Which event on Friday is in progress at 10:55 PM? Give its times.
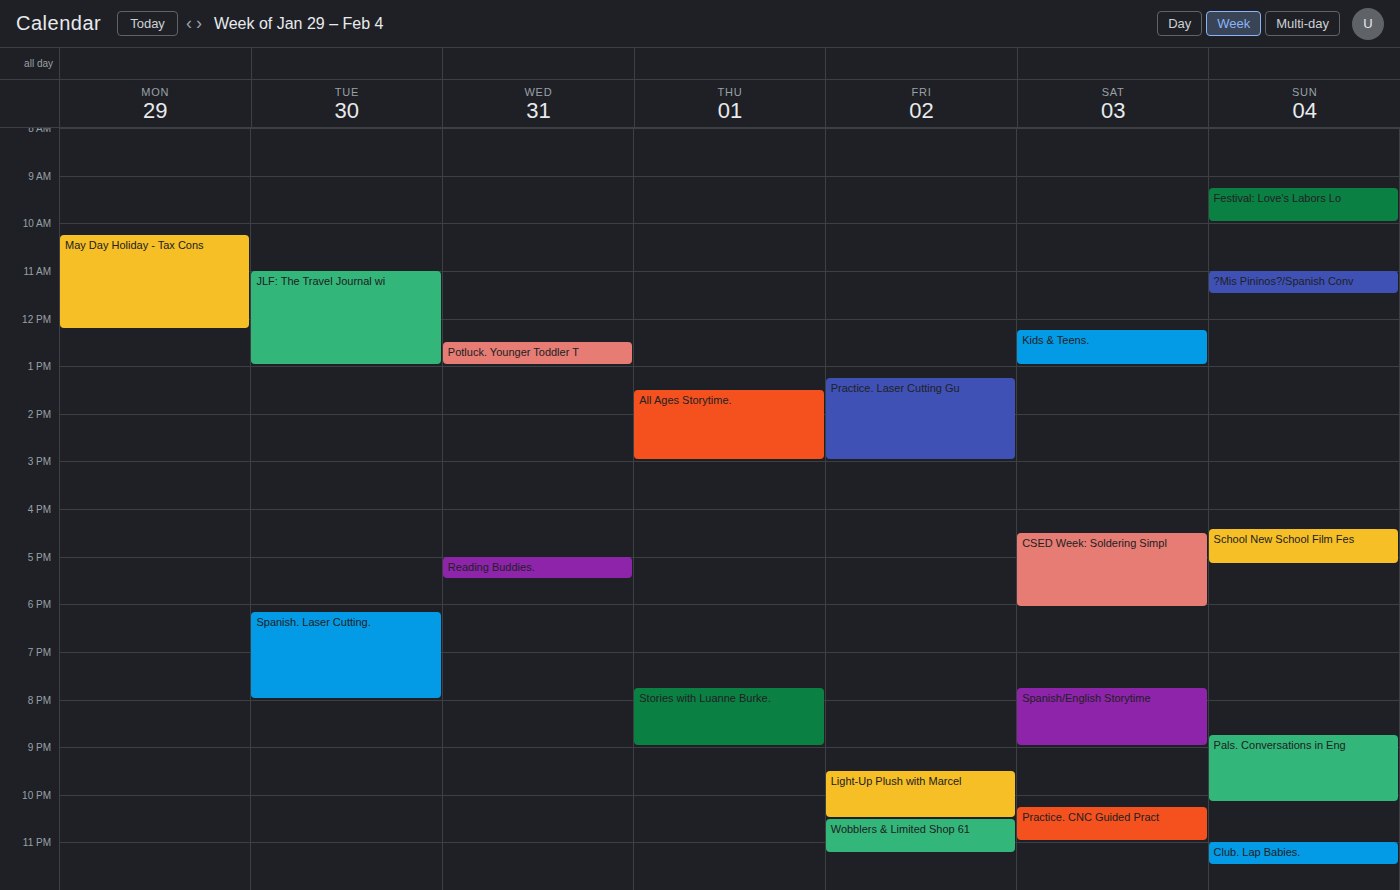
"Wobblers & Limited Shop 61", 10:30 PM to 11:15 PM